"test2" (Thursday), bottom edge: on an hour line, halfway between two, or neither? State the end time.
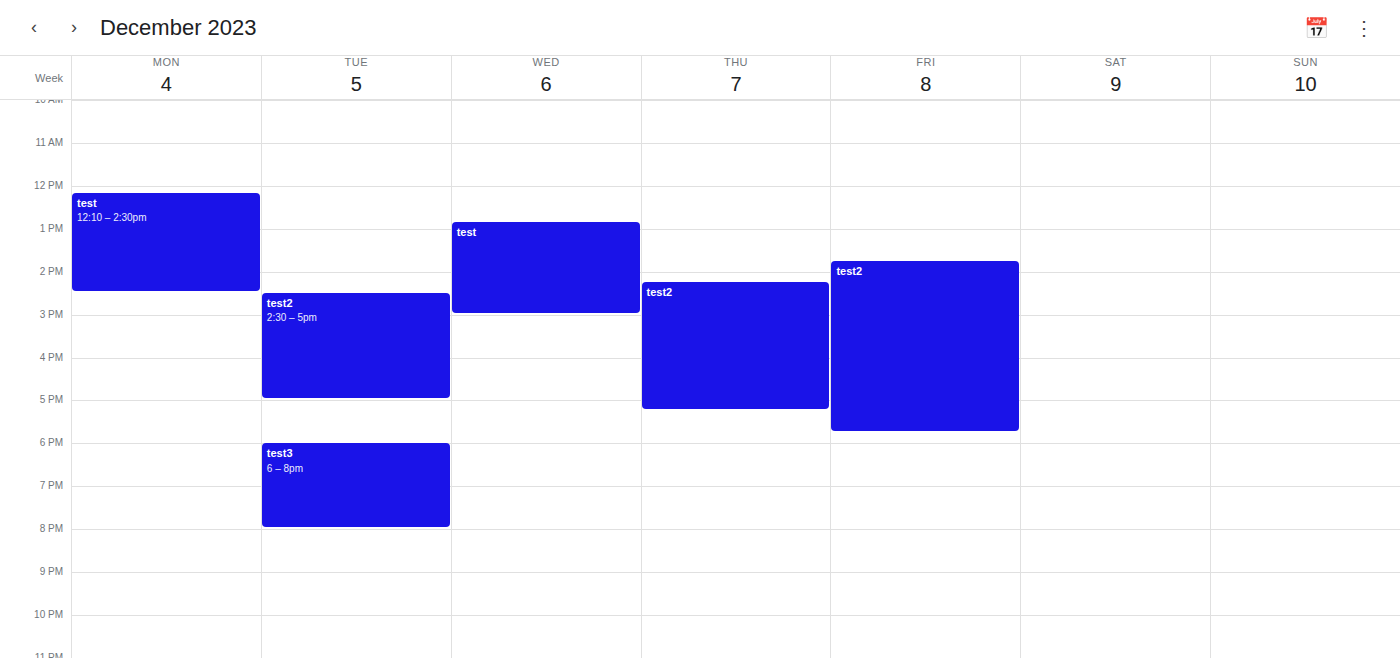
5:15 PM -- neither: a quarter of the way from the 5 PM line to the 6 PM line.